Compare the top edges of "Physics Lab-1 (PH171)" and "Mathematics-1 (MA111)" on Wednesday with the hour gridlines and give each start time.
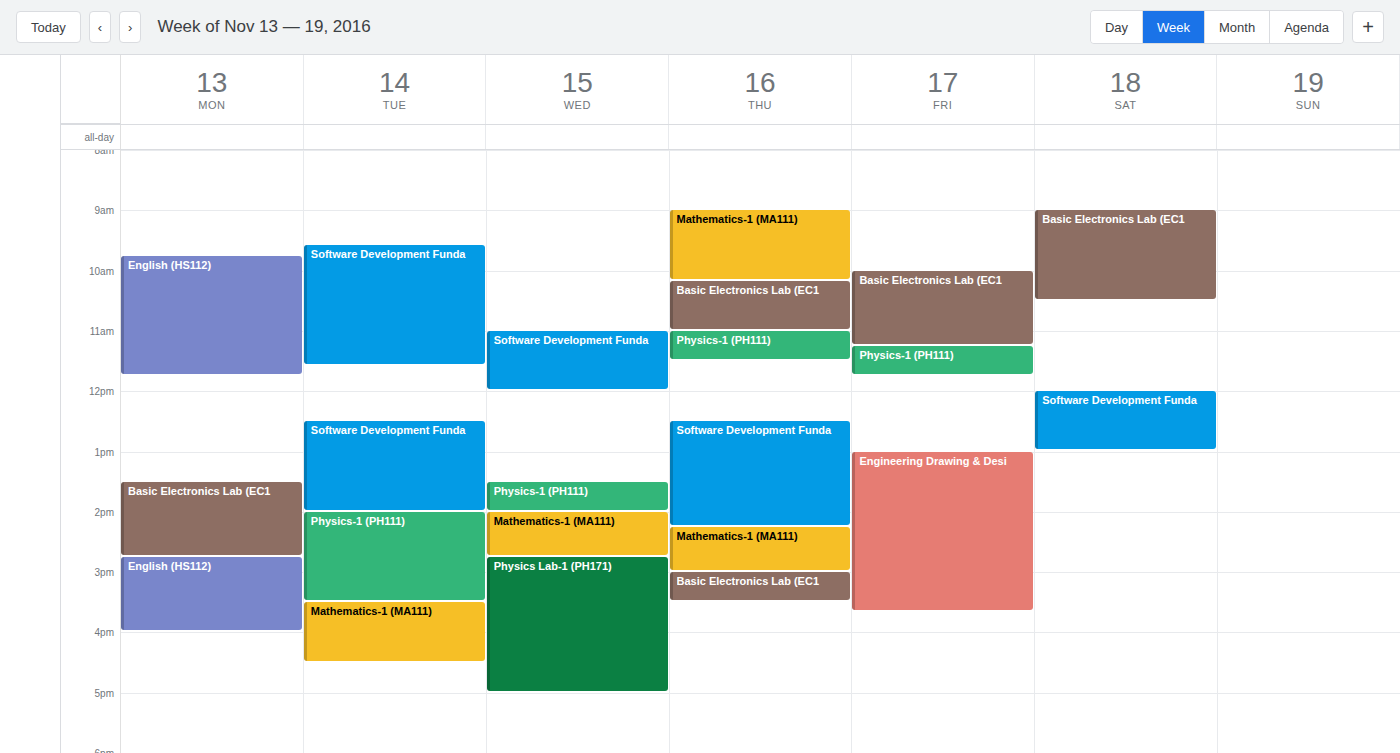
"Physics Lab-1 (PH171)": 2:45 PM, neither: three quarters of the way from the 2 PM line to the 3 PM line. "Mathematics-1 (MA111)": 2:00 PM, exactly on the 2 PM line.